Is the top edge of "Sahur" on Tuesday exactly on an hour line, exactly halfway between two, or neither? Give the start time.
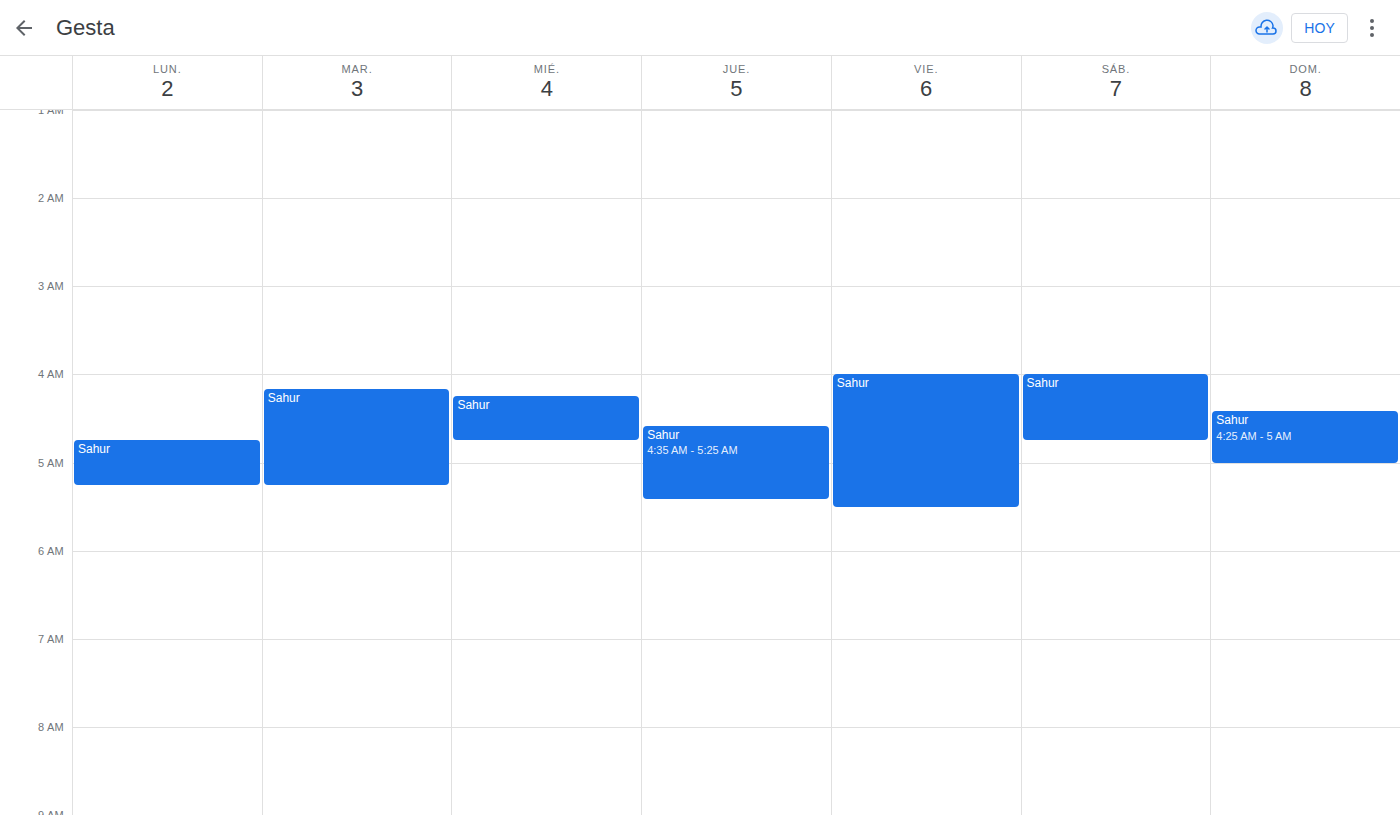
4:10 AM -- neither: 10 minutes below the 4 AM line and 50 minutes above the 5 AM line.